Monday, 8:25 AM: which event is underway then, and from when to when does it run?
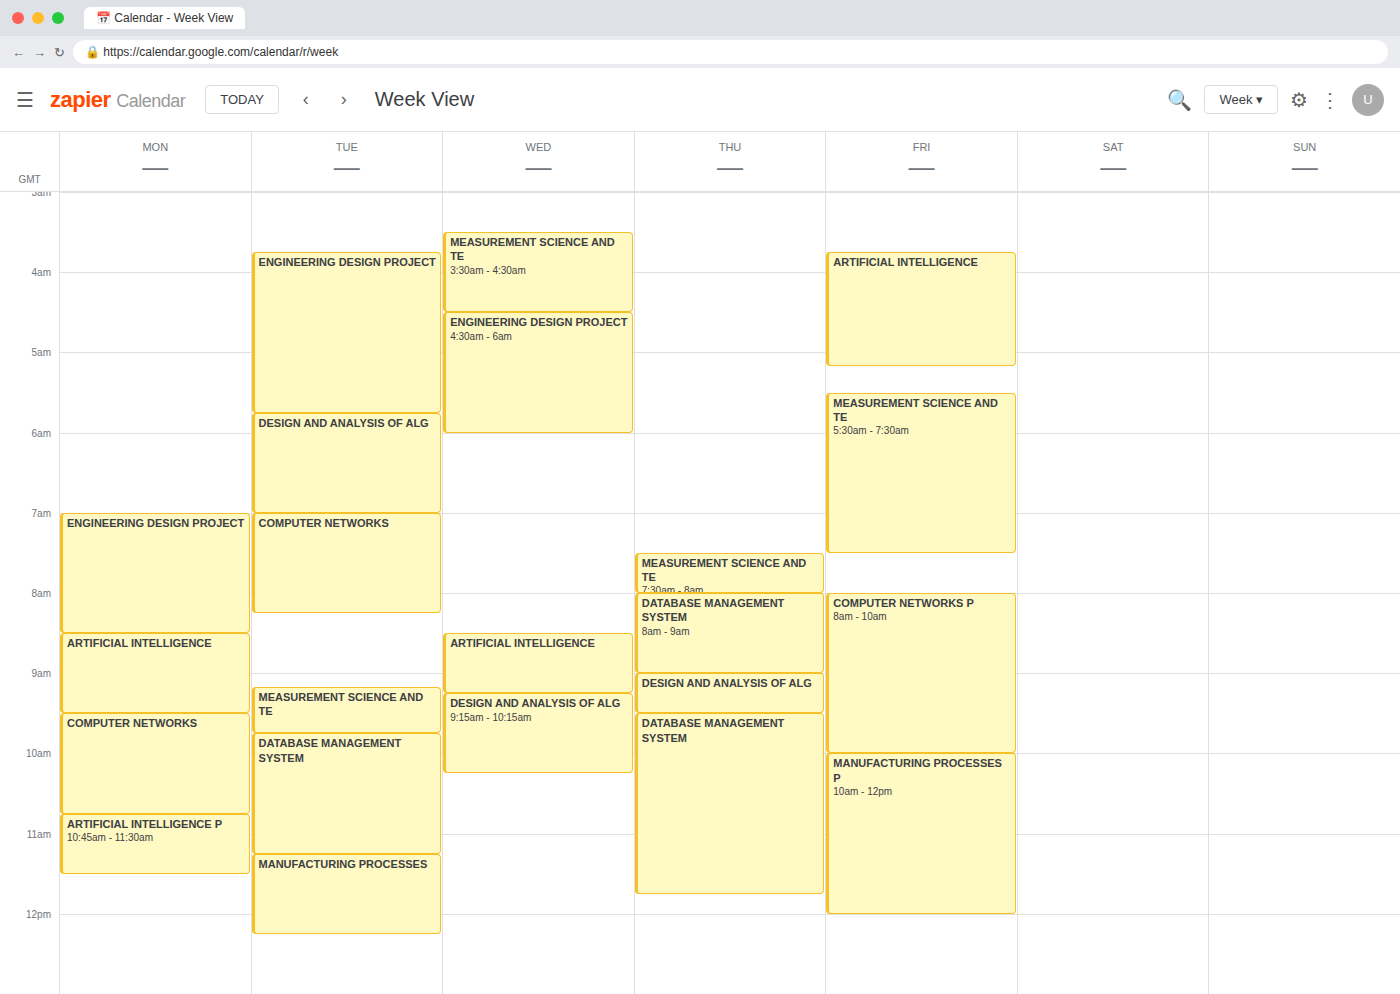
"ENGINEERING DESIGN PROJECT", 7:00 AM to 8:30 AM